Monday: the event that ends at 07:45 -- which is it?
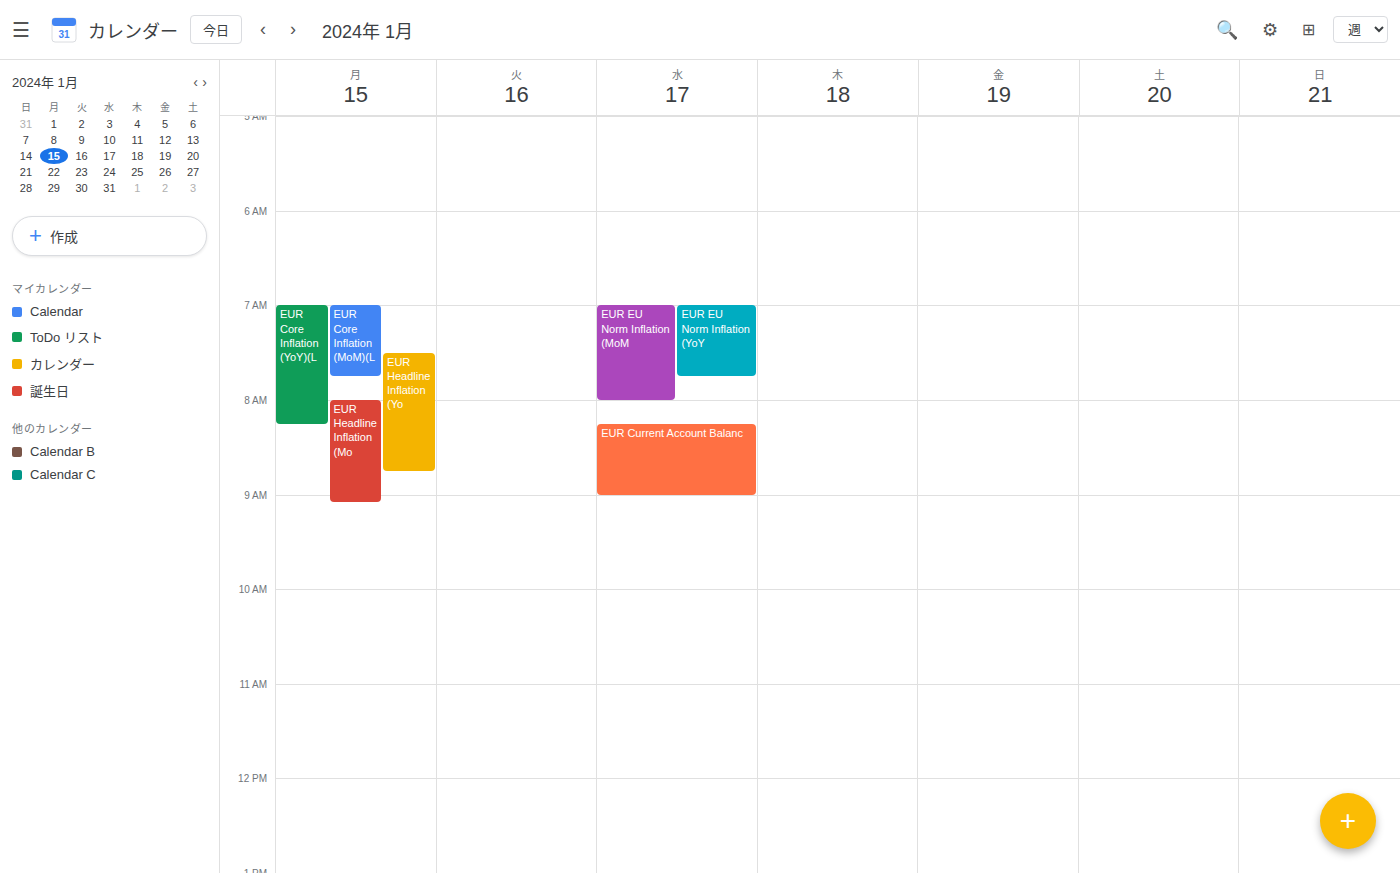
"EUR Core Inflation (MoM)(L"